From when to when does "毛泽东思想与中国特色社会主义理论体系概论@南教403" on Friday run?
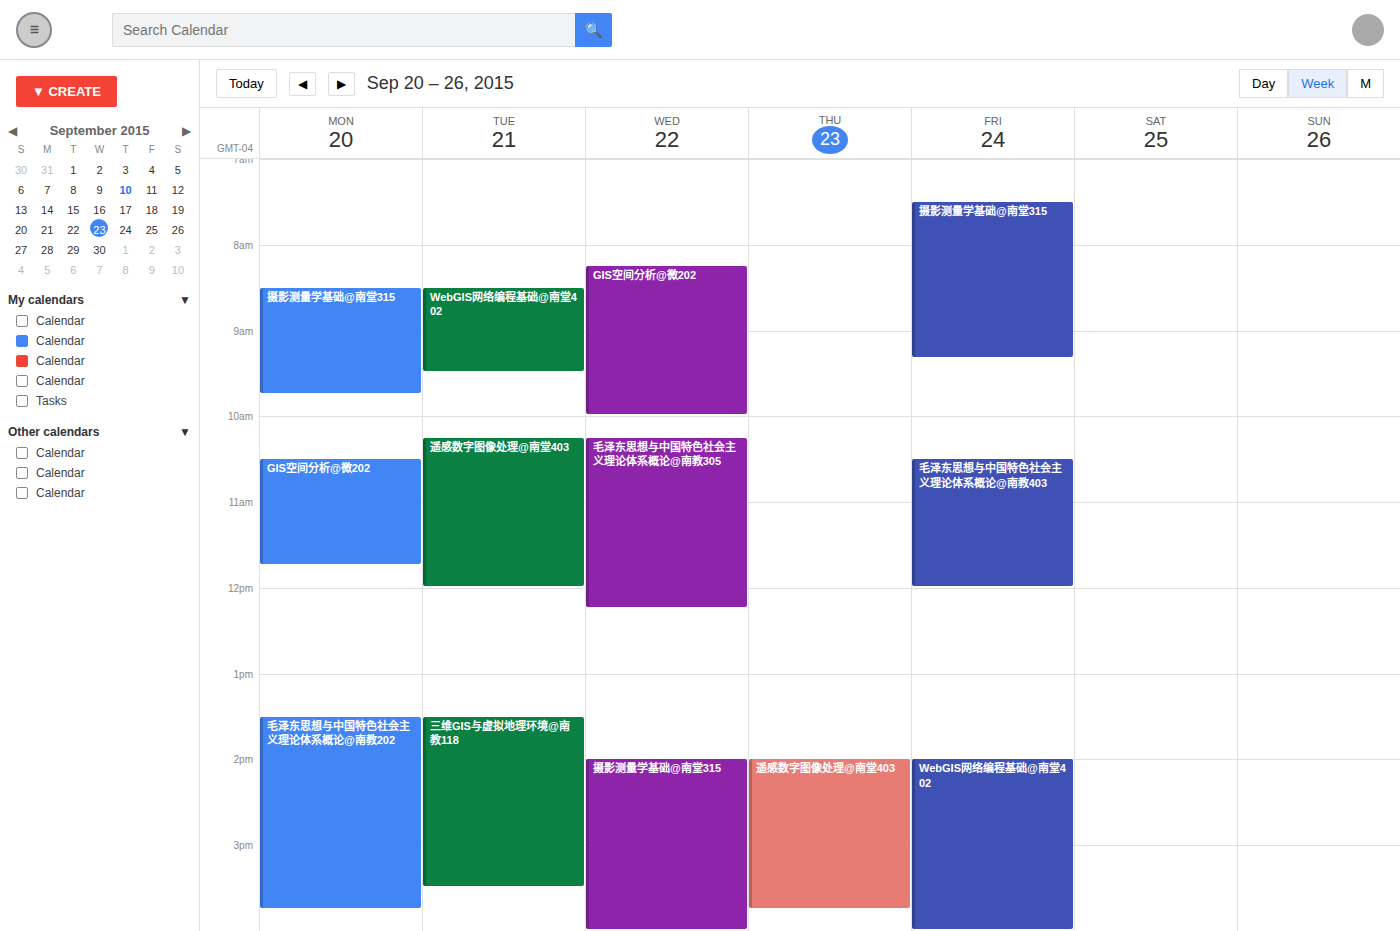
10:30 AM to 12:00 PM